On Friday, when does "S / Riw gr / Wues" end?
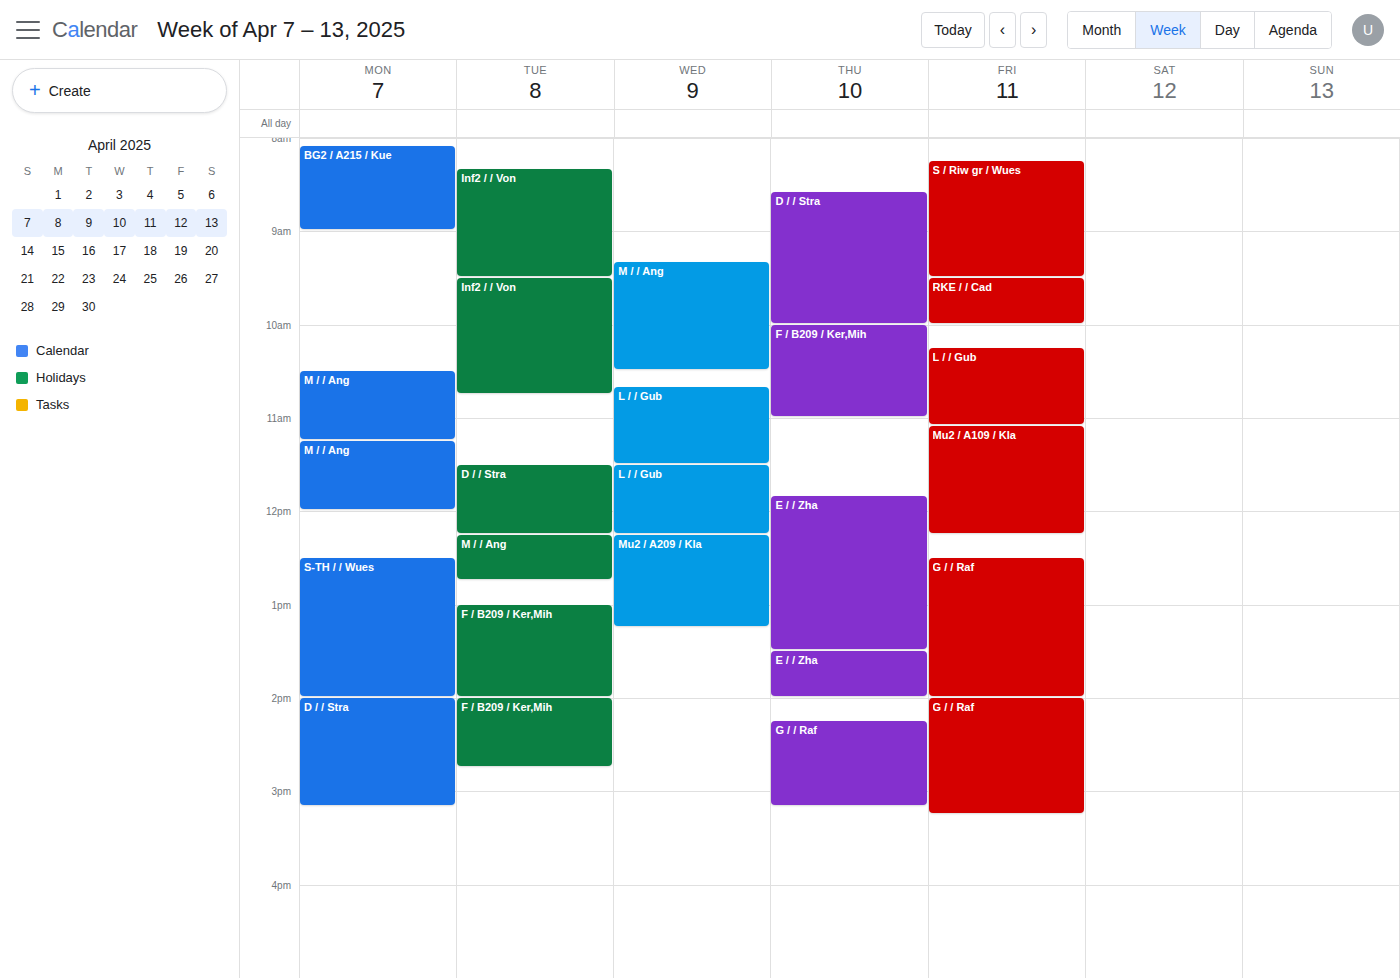
9:30 AM